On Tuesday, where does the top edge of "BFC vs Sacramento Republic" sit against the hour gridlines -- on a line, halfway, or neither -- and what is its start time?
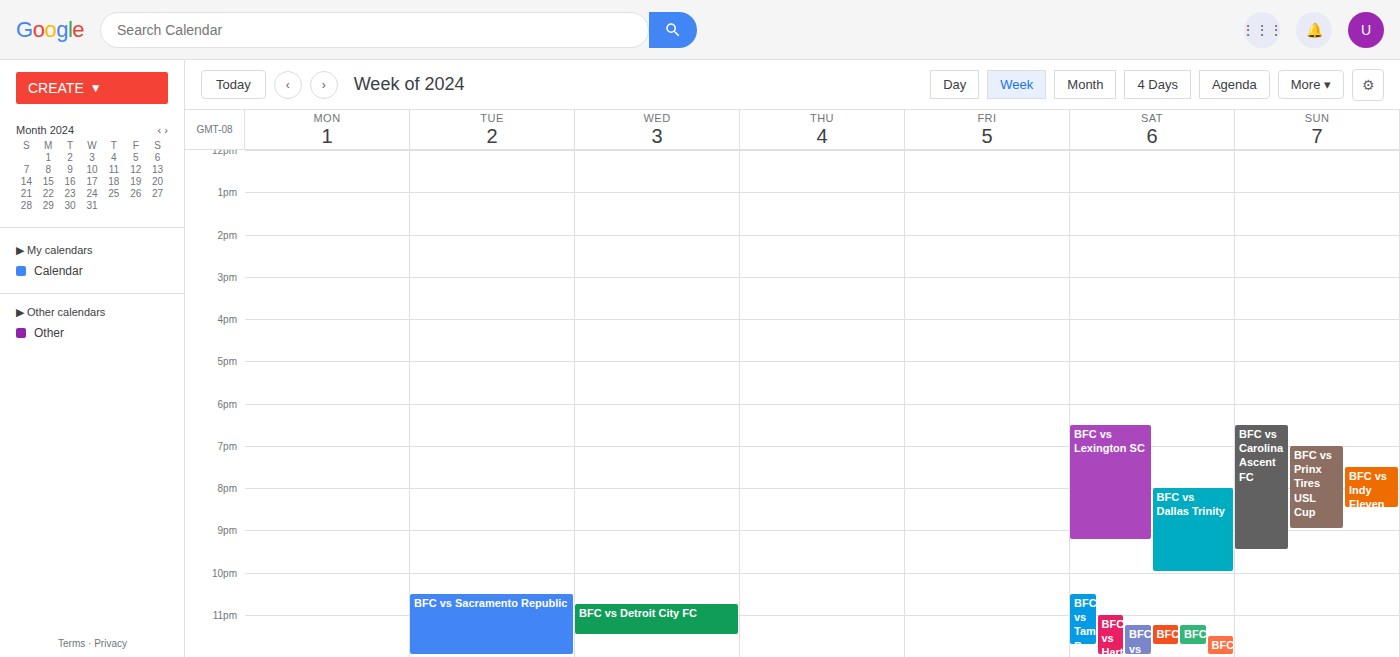
10:30 PM -- halfway between the 10 PM and 11 PM lines.